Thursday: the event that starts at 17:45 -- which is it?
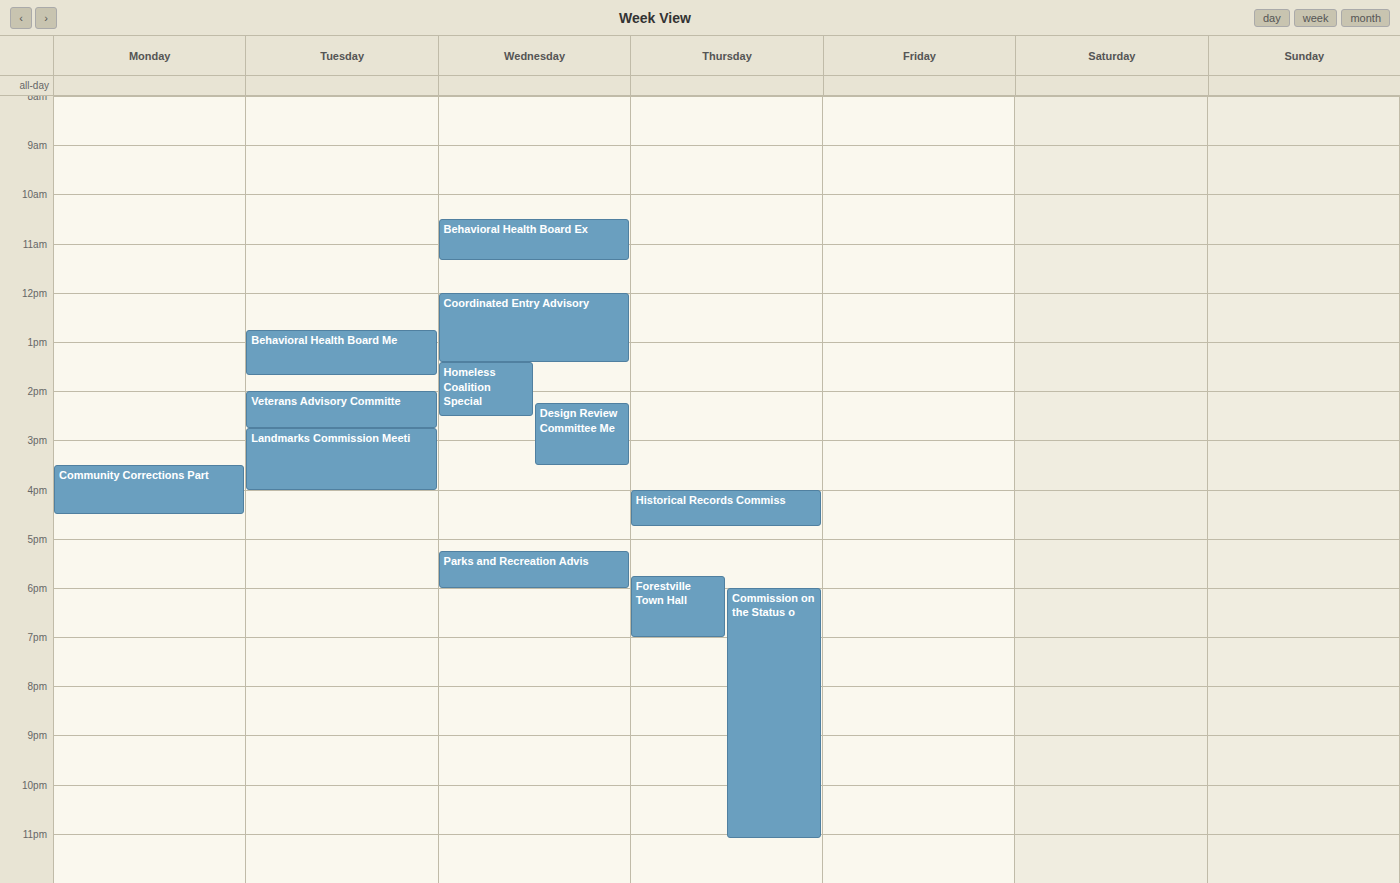
"Forestville Town Hall"